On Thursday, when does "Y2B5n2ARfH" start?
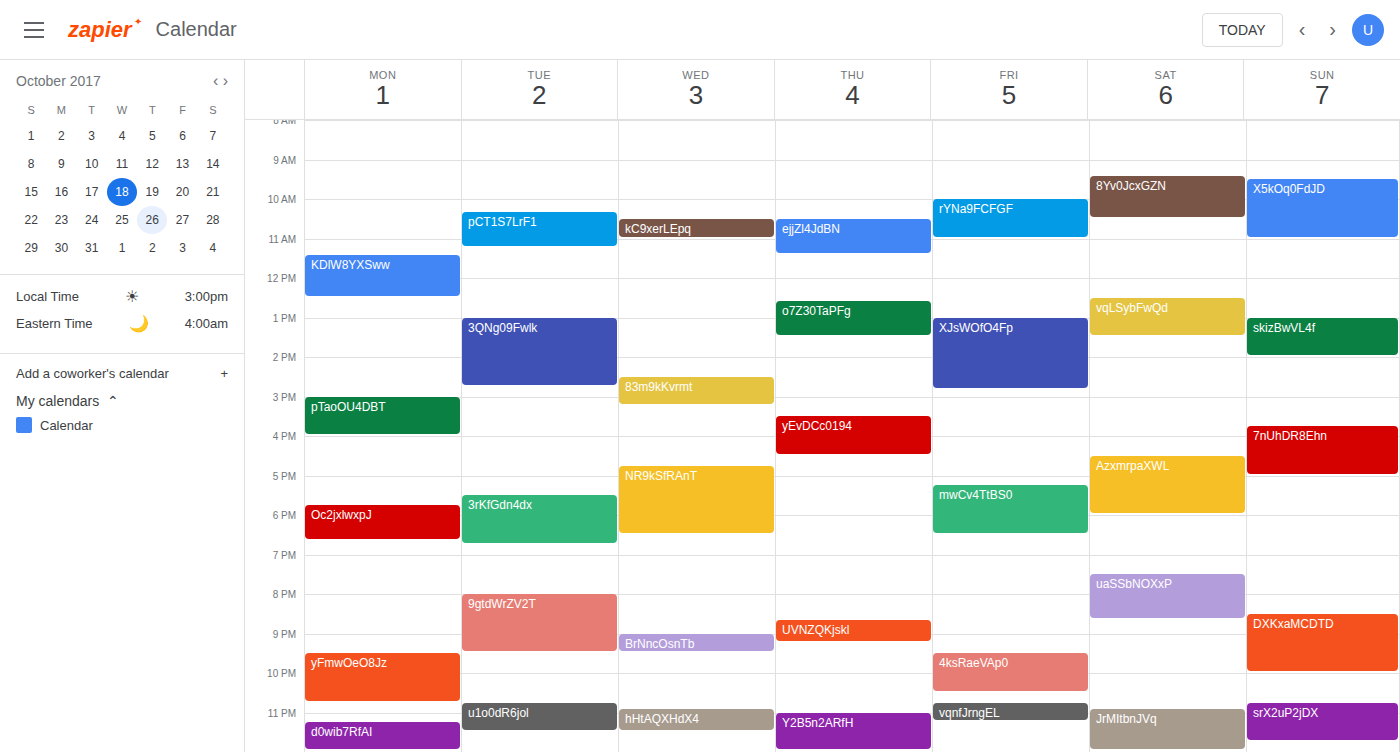
11:00 PM